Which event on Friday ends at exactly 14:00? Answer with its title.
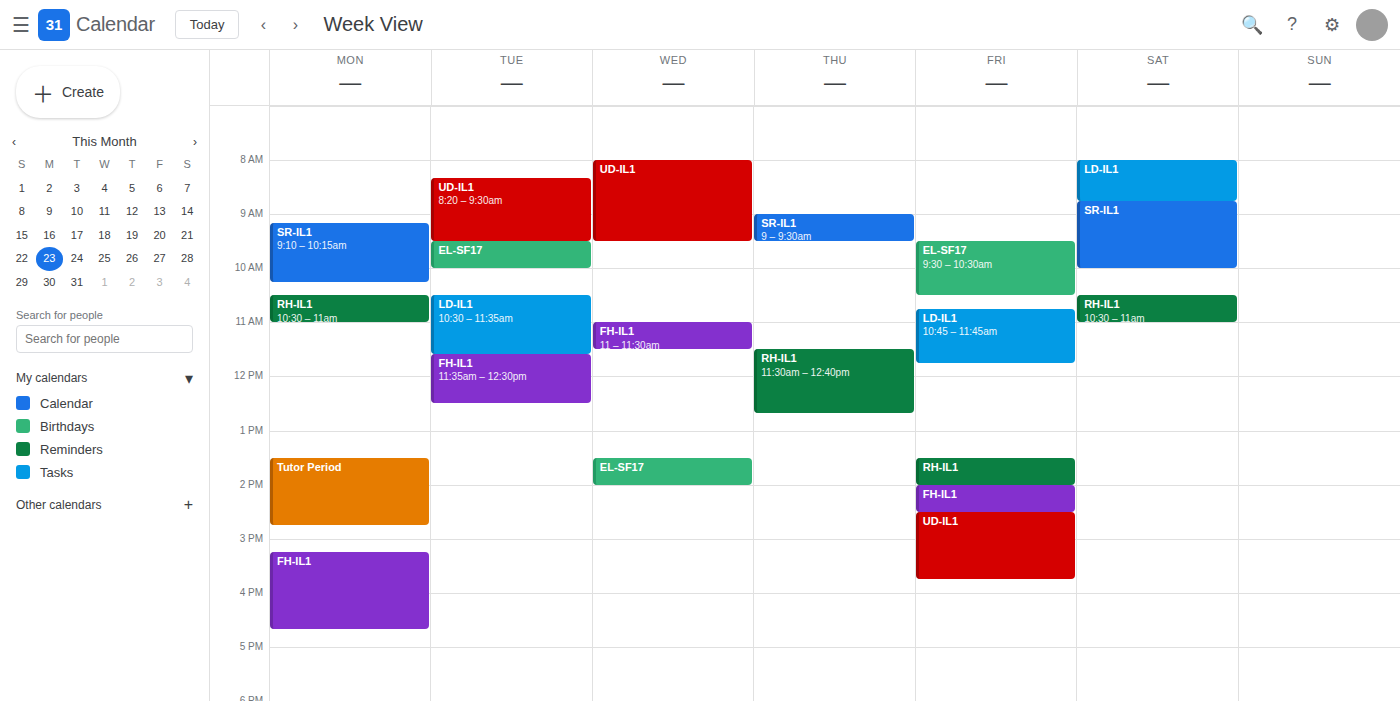
"RH-IL1"